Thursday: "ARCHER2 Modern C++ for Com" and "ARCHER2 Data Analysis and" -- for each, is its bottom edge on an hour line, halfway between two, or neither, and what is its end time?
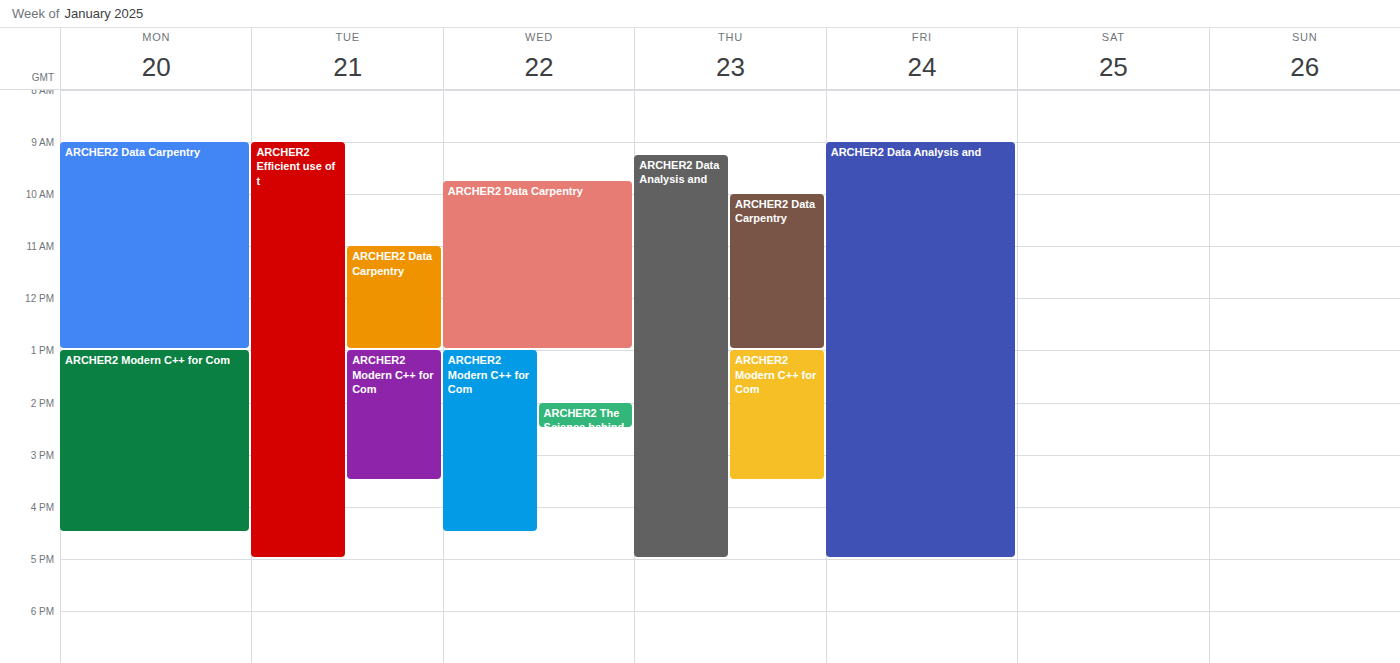
"ARCHER2 Modern C++ for Com": 15:30, halfway between the 15:00 and 16:00 lines. "ARCHER2 Data Analysis and": 17:00, exactly on the 17:00 line.